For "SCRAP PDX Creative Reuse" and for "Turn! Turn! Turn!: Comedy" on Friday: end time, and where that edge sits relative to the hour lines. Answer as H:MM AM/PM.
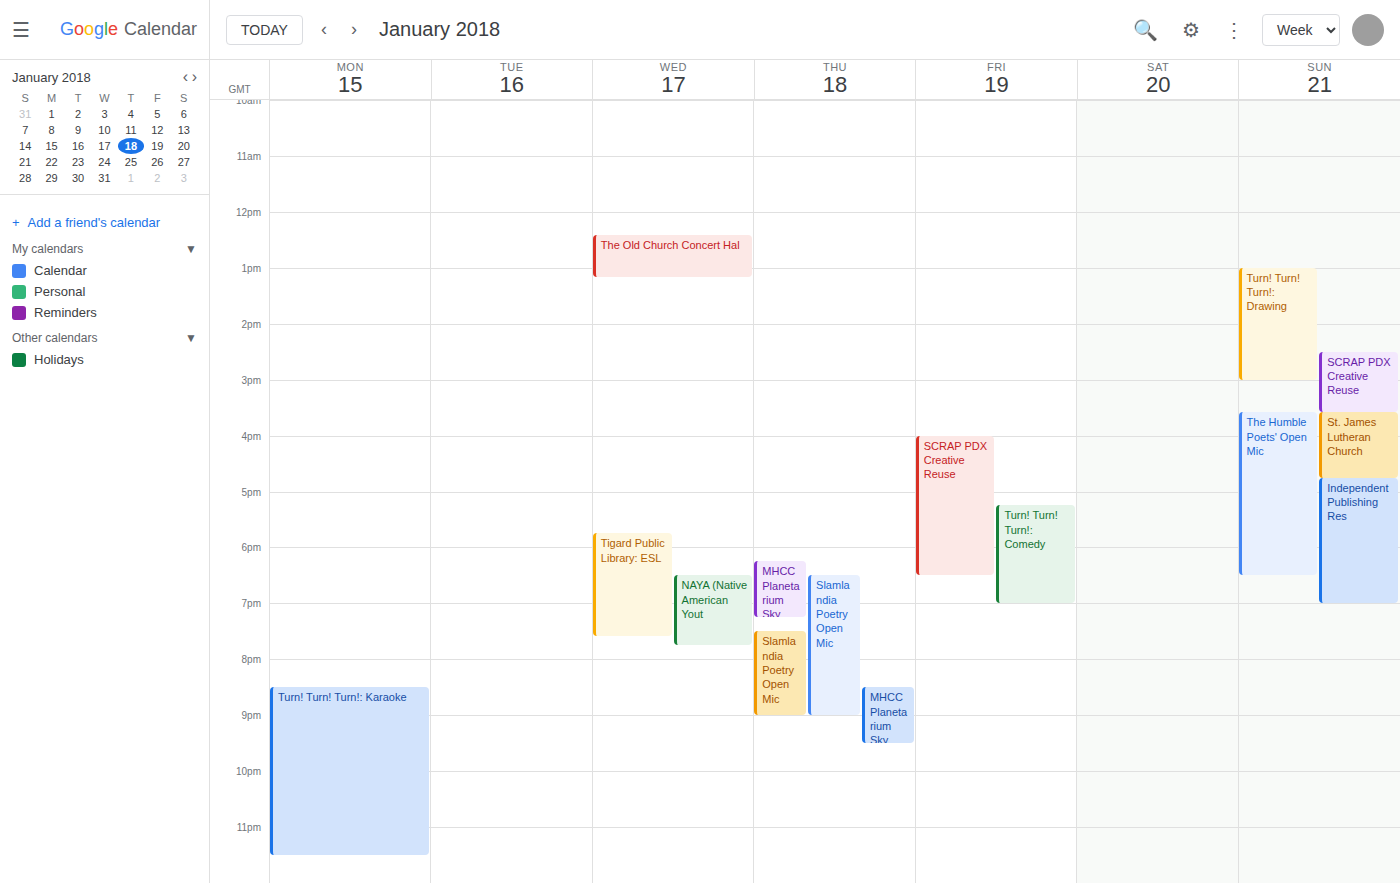
"SCRAP PDX Creative Reuse": 6:30 PM, halfway between the 6 PM and 7 PM lines. "Turn! Turn! Turn!: Comedy": 7:00 PM, exactly on the 7 PM line.